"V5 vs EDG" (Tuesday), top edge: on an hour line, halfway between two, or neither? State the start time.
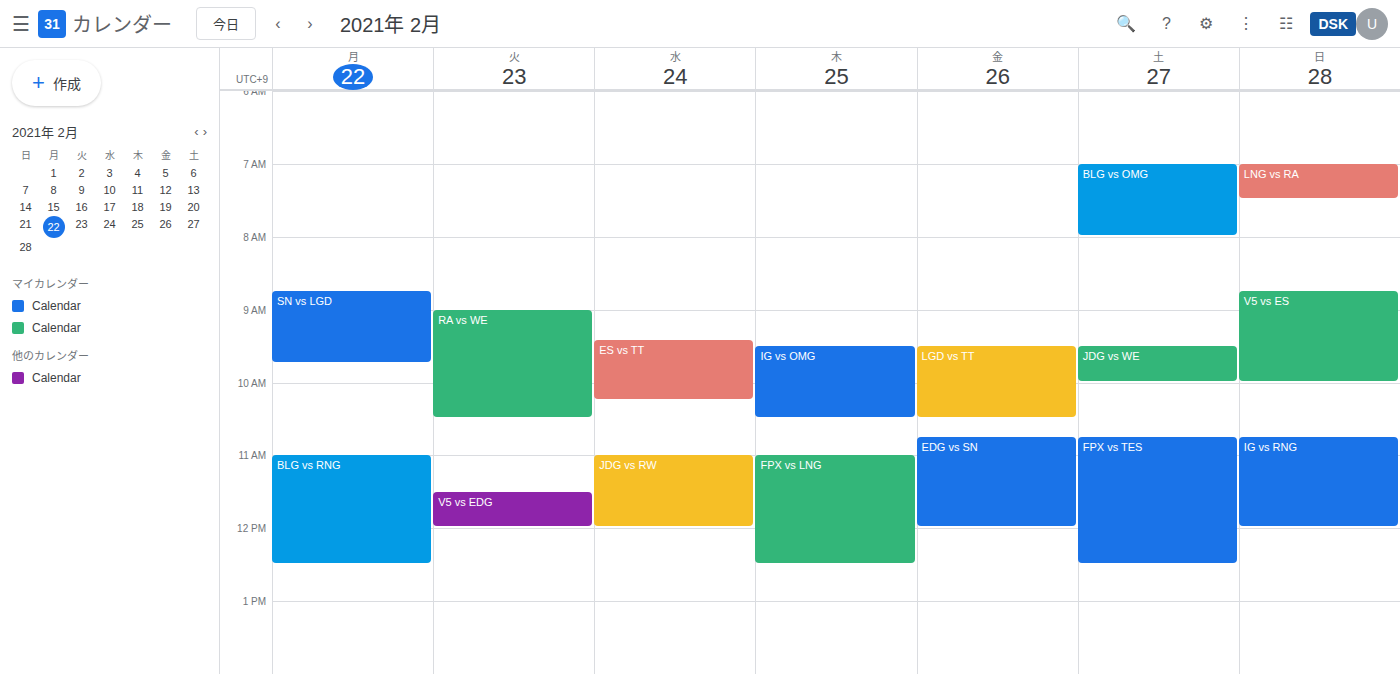
11:30 AM -- halfway between the 11 AM and 12 PM lines.